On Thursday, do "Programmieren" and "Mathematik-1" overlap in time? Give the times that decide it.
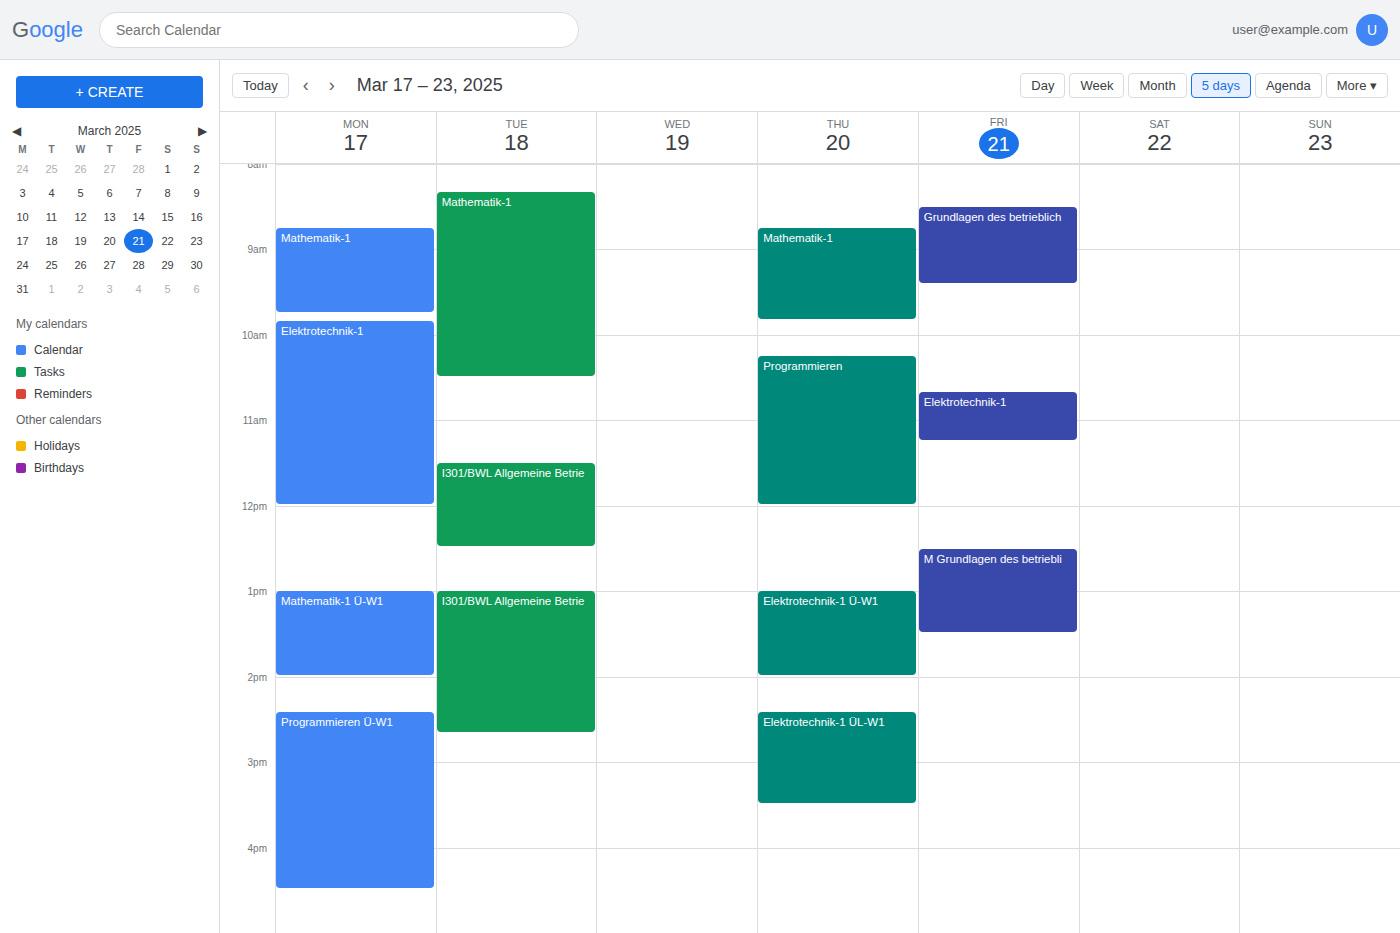
"Mathematik-1" ends at 9:50 AM and "Programmieren" starts at 10:15 AM -- no overlap.